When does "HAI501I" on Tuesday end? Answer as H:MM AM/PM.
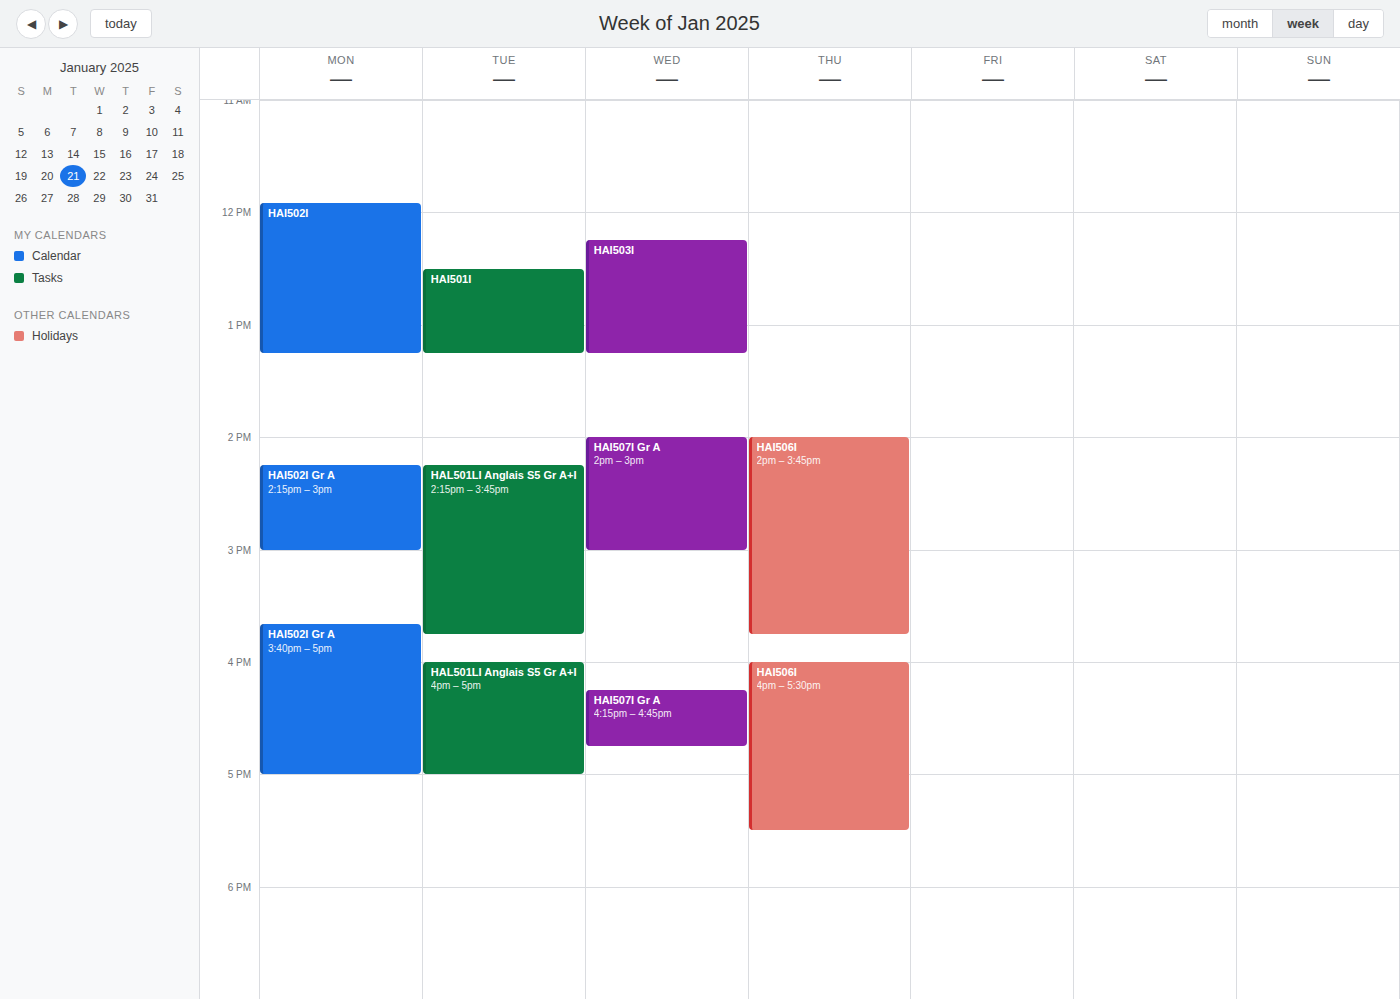
1:15 PM